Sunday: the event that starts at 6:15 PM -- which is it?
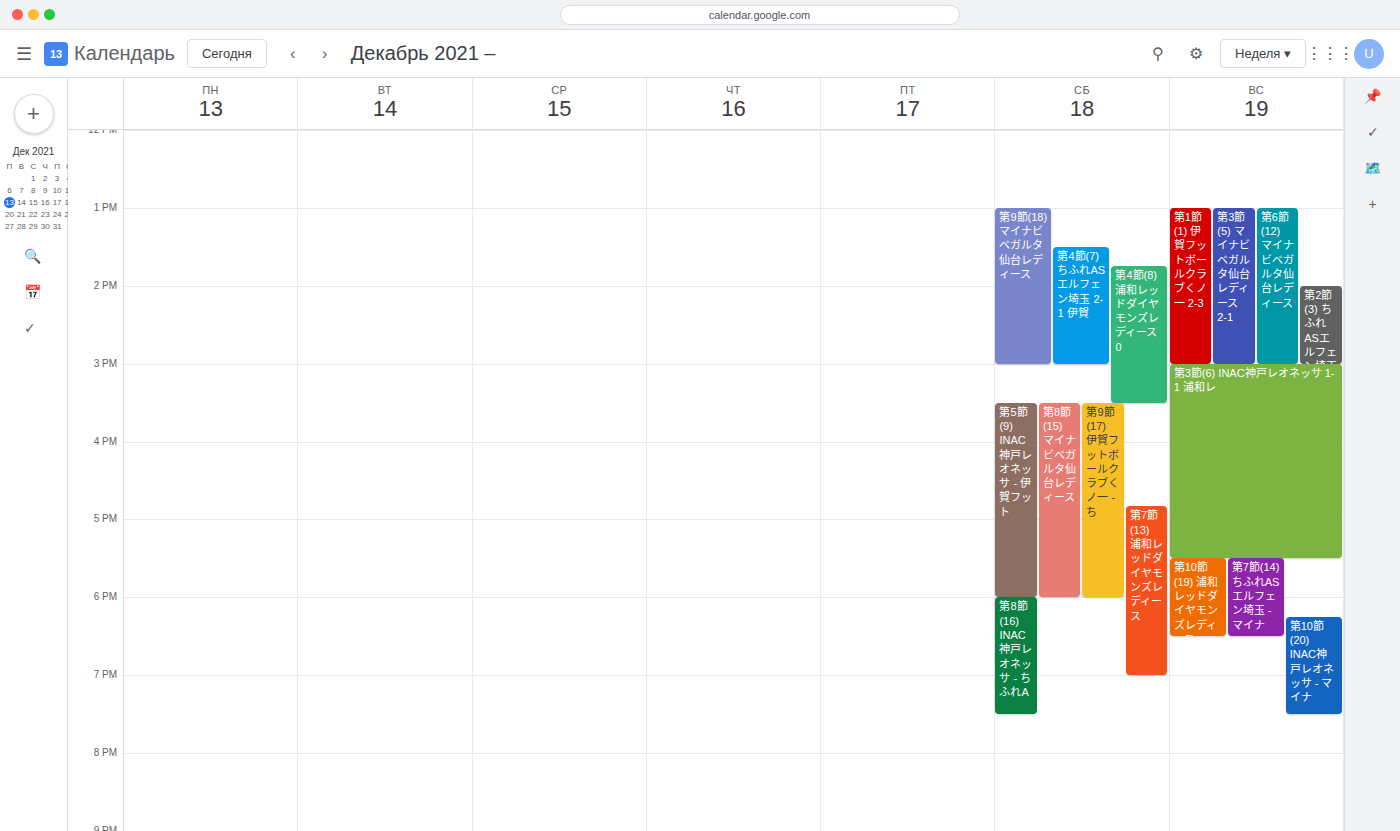
"第10節(20) INAC神戸レオネッサ - マイナ"